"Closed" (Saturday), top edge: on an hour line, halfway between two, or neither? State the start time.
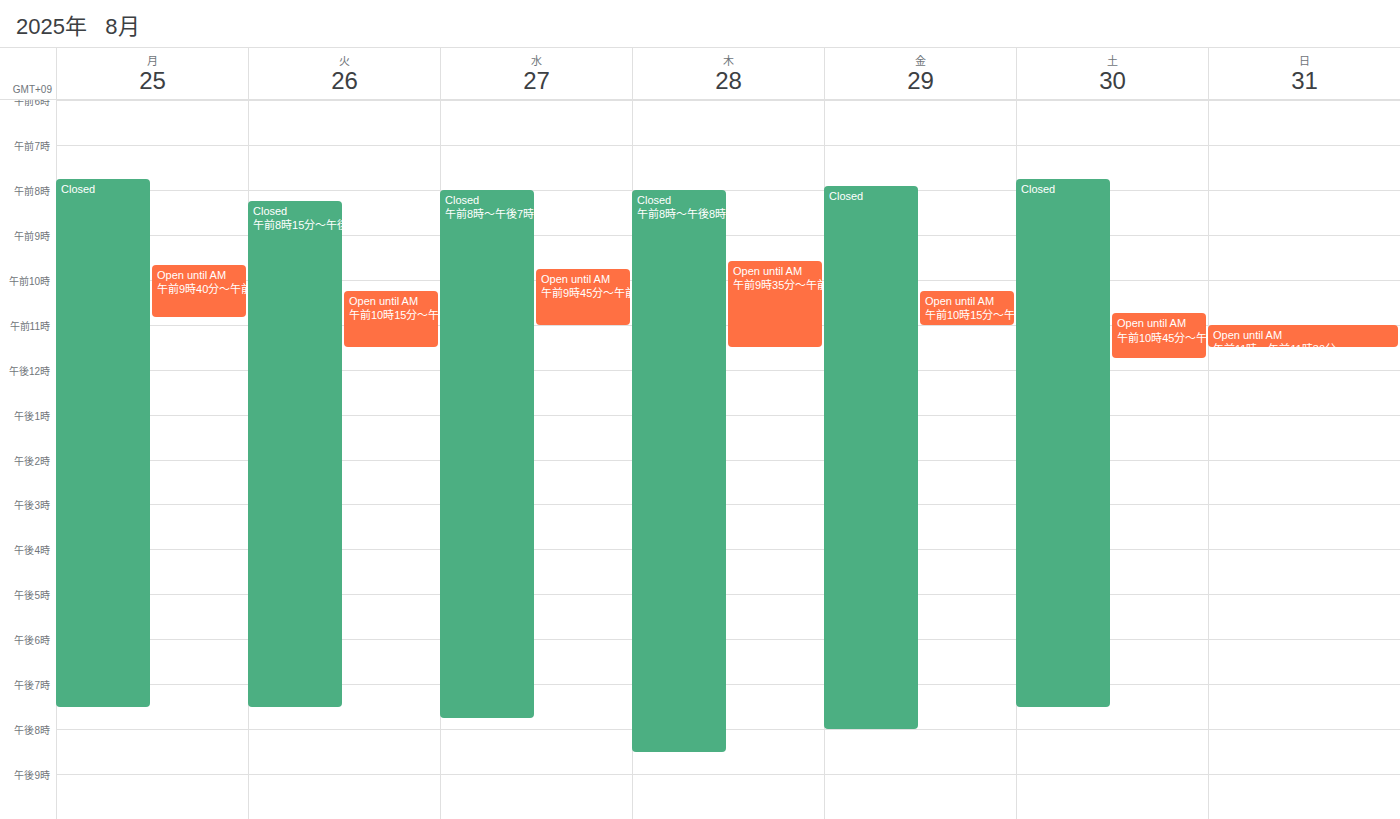
7:45 AM -- neither: three quarters of the way from the 7 AM line to the 8 AM line.